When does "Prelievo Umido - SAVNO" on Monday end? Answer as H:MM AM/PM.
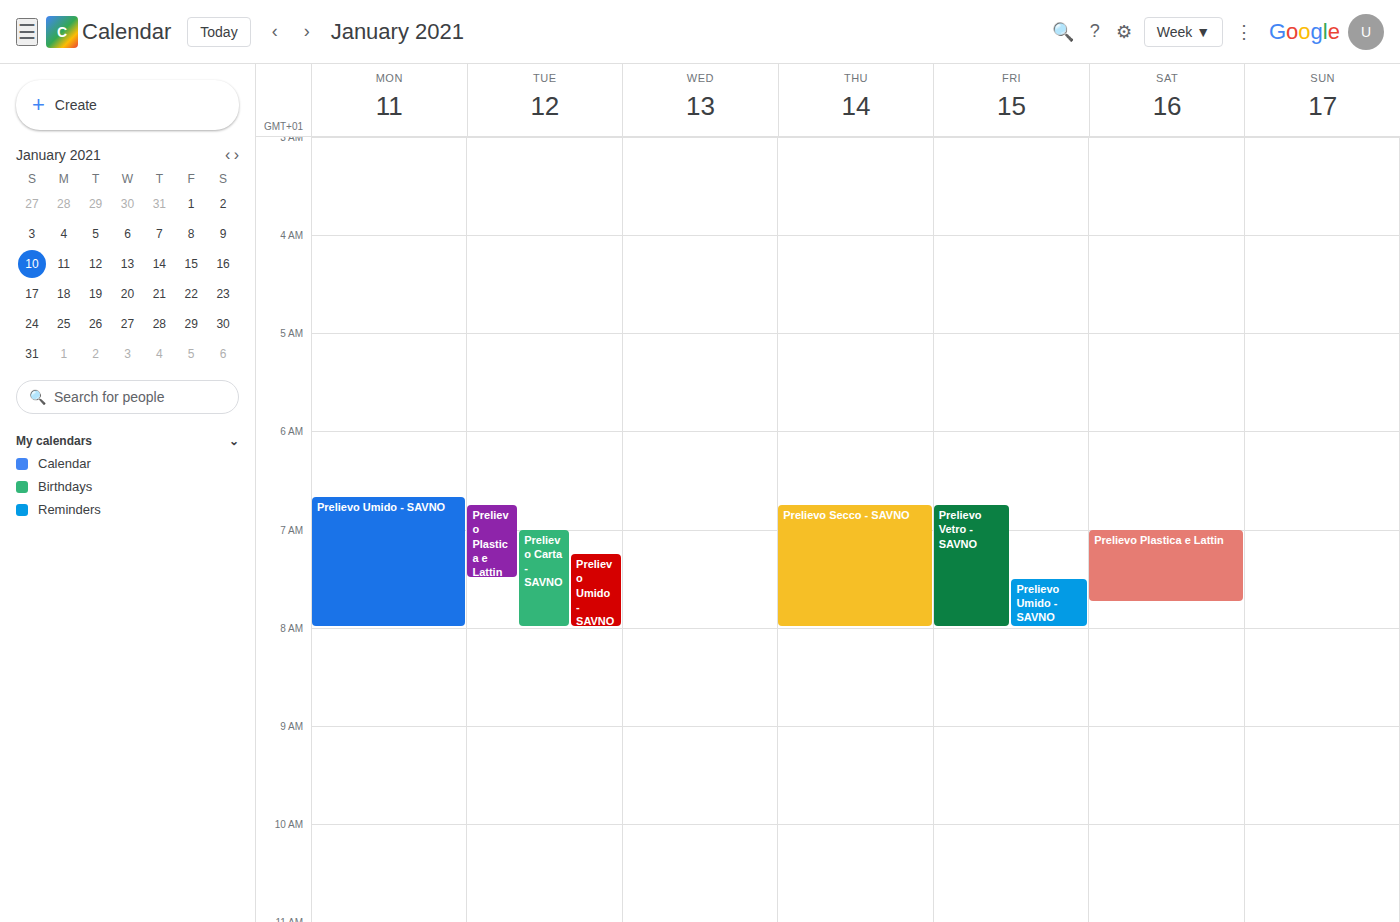
8:00 AM